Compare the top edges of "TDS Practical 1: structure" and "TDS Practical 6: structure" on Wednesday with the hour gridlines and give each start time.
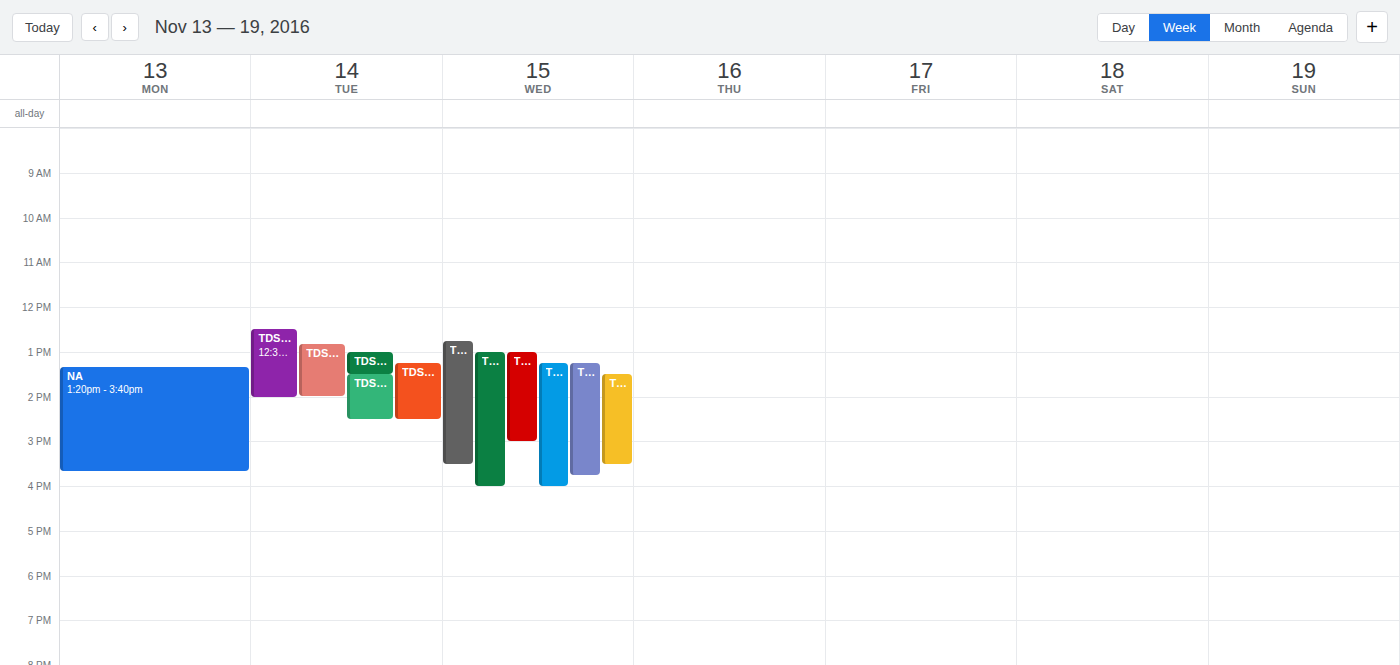
"TDS Practical 1: structure": 1:15 PM, neither: a quarter of the way from the 1 PM line to the 2 PM line. "TDS Practical 6: structure": 1:30 PM, halfway between the 1 PM and 2 PM lines.